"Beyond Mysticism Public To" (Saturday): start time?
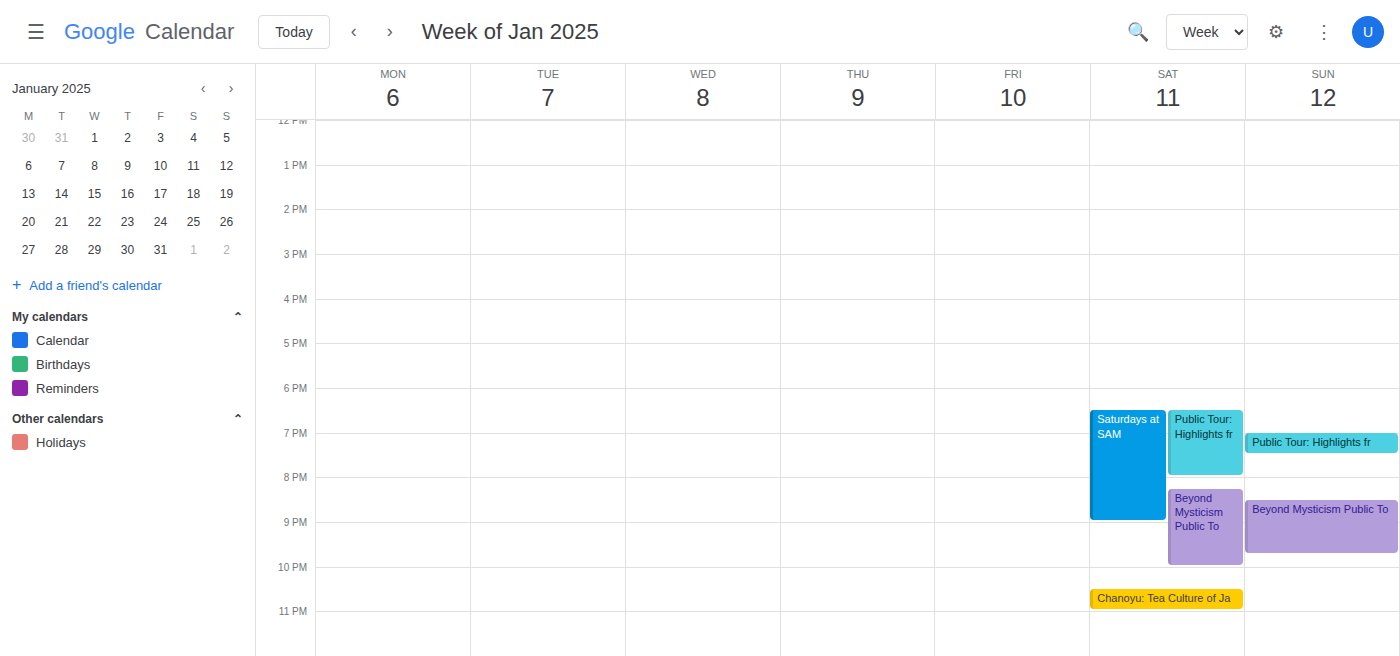
8:15 PM